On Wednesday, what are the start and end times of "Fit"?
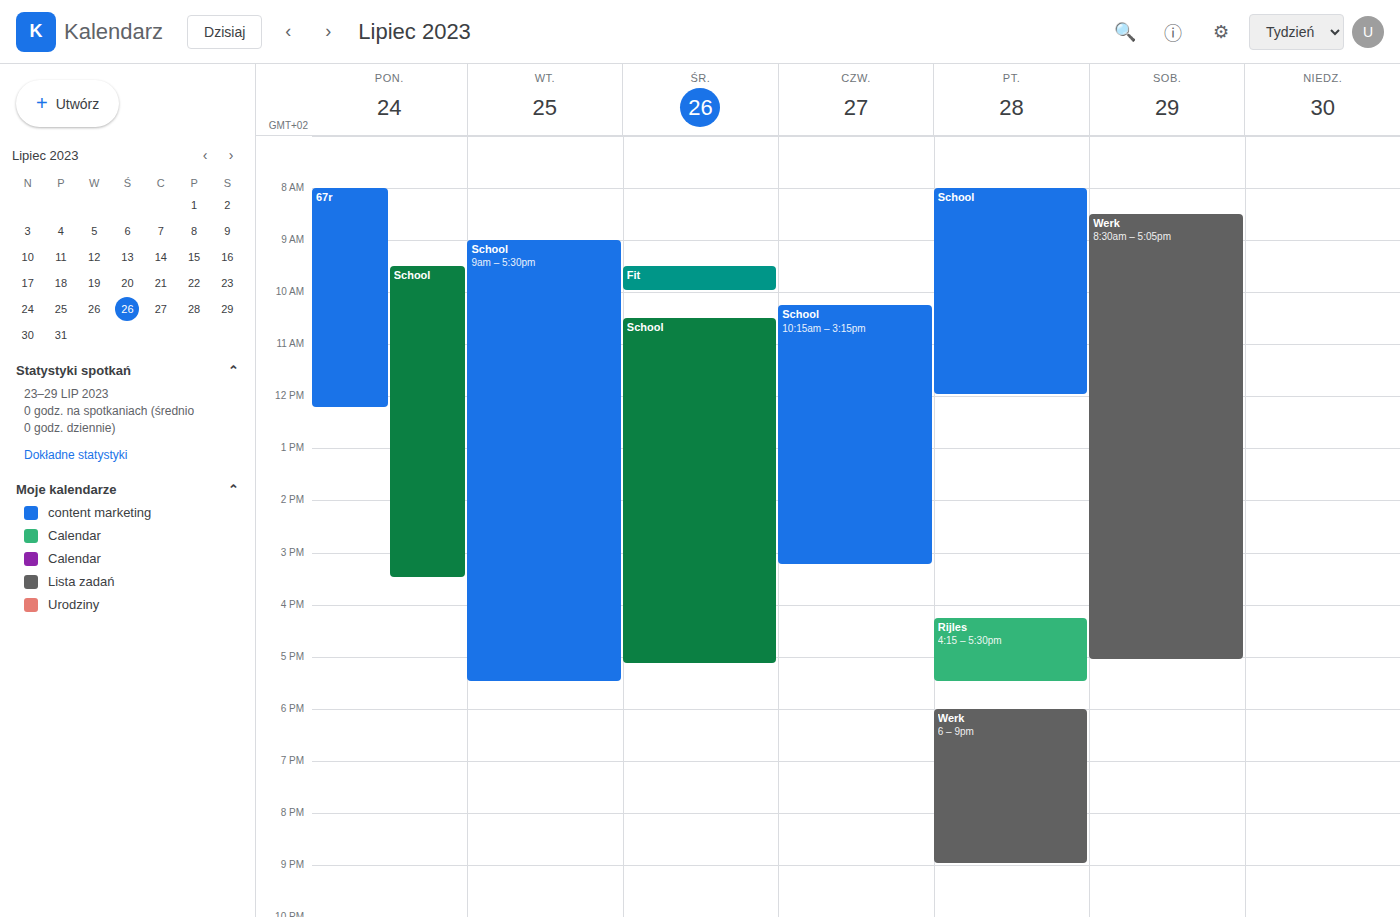
09:30 to 10:00